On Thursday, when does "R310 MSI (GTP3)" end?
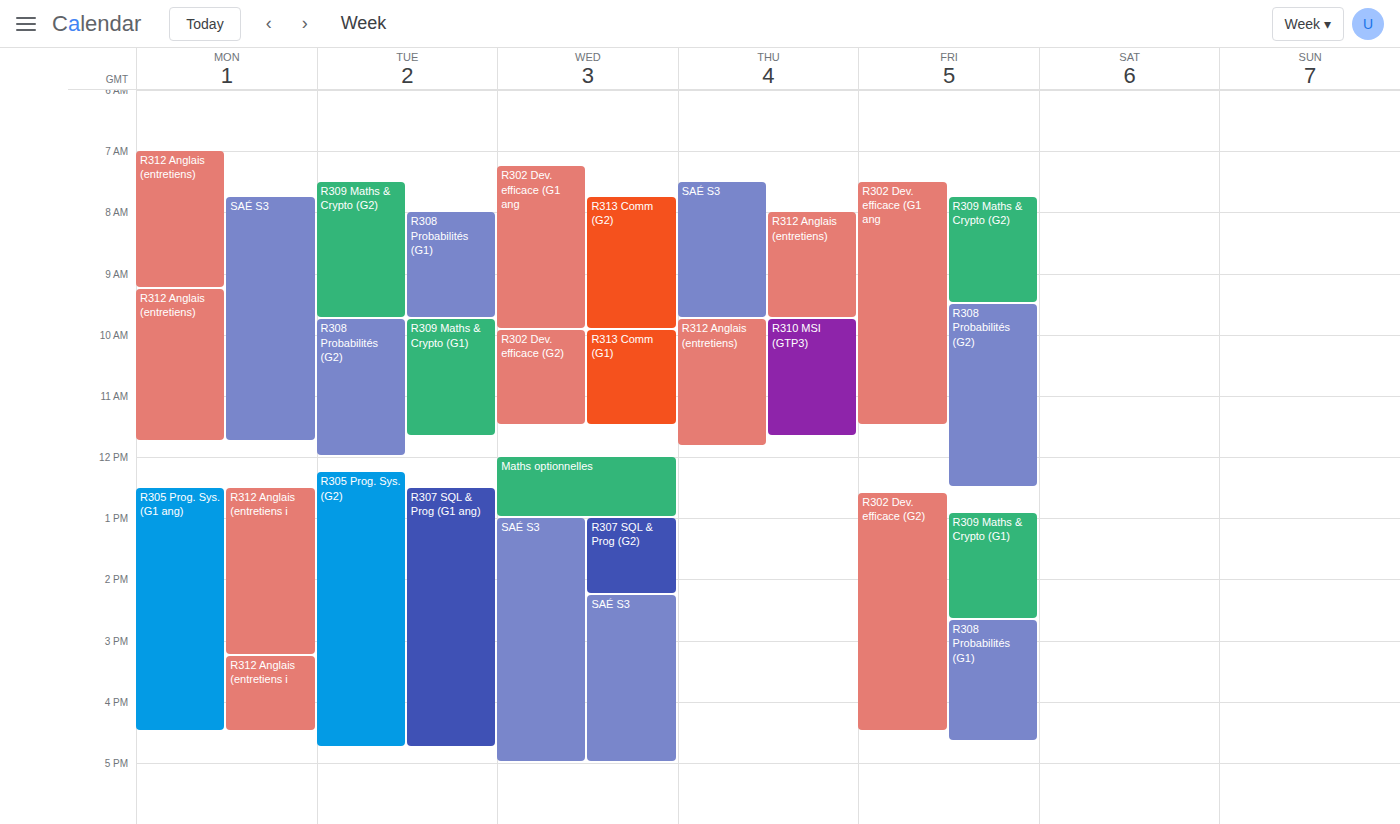
11:40 AM